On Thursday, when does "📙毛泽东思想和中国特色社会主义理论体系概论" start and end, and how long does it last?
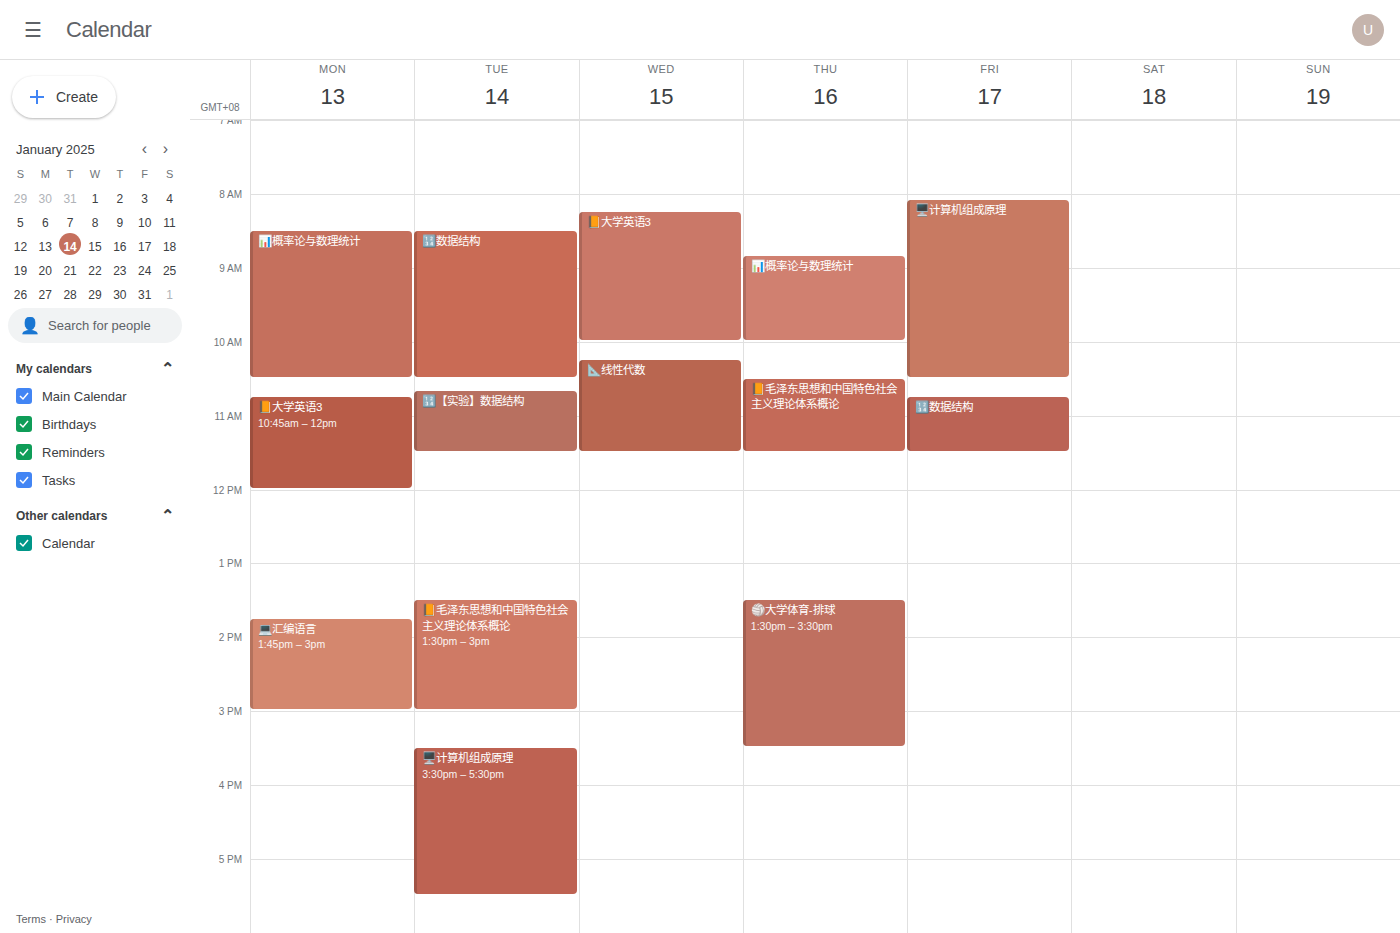
10:30 to 11:30, 1 hour